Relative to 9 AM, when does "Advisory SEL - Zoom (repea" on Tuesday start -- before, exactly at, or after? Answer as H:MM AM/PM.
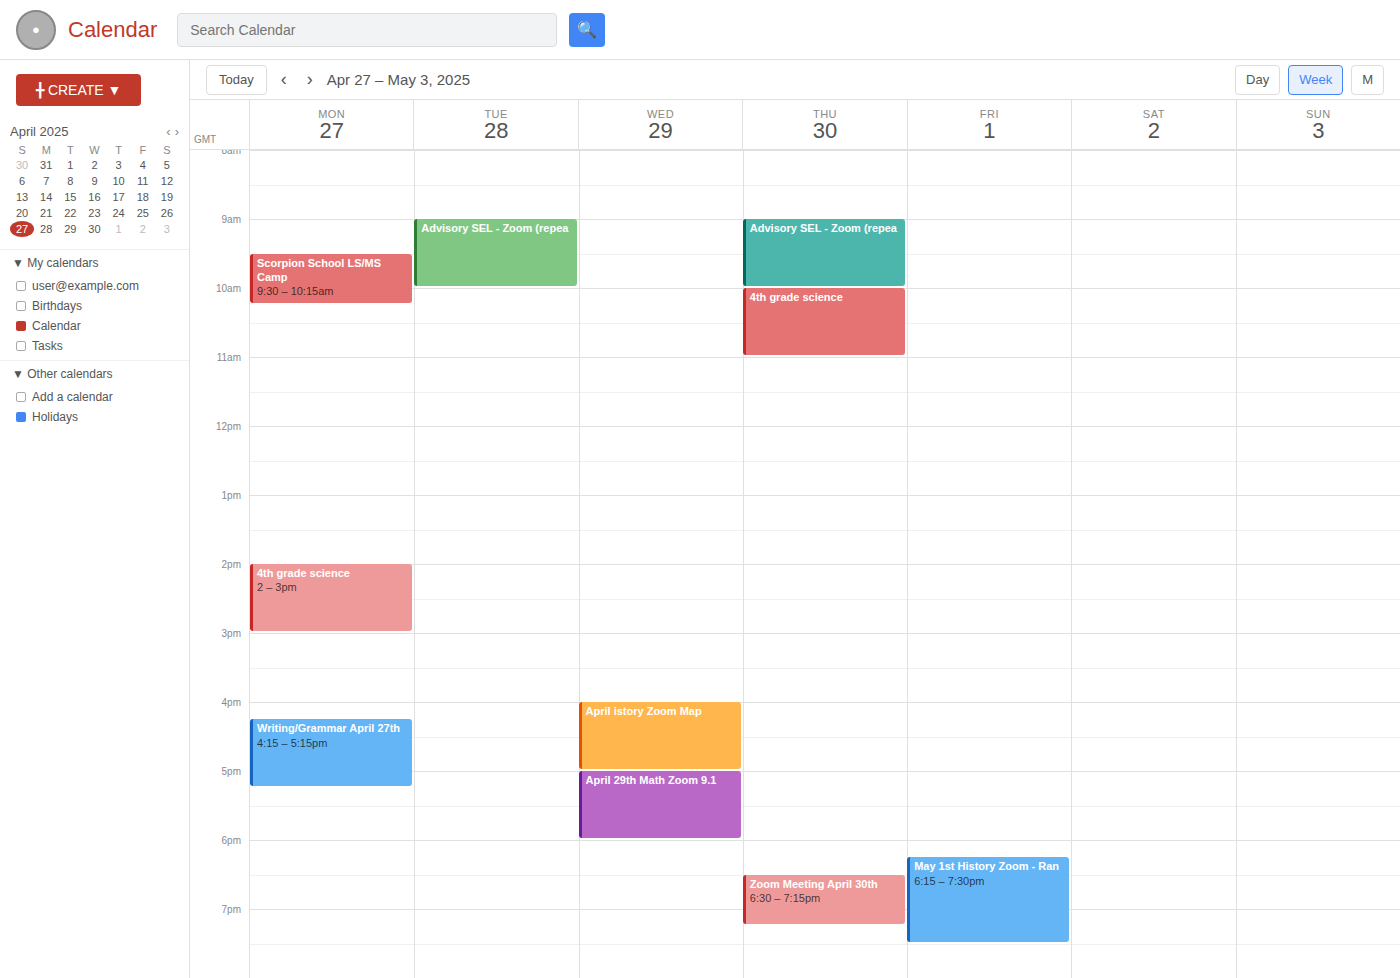
9:00 AM -- exactly at 9 AM, on the 9 AM line.